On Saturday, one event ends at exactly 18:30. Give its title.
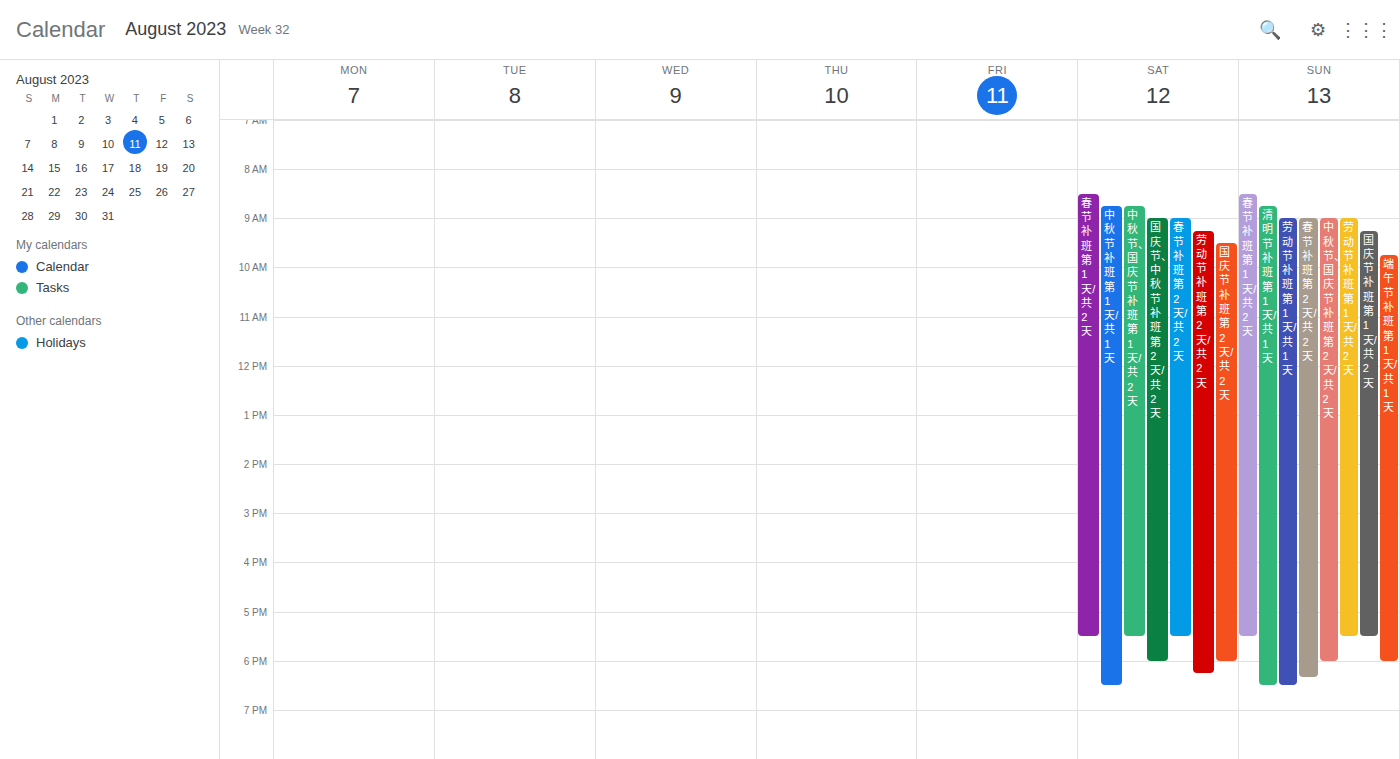
"中秋节 补班 第1天/共1天"